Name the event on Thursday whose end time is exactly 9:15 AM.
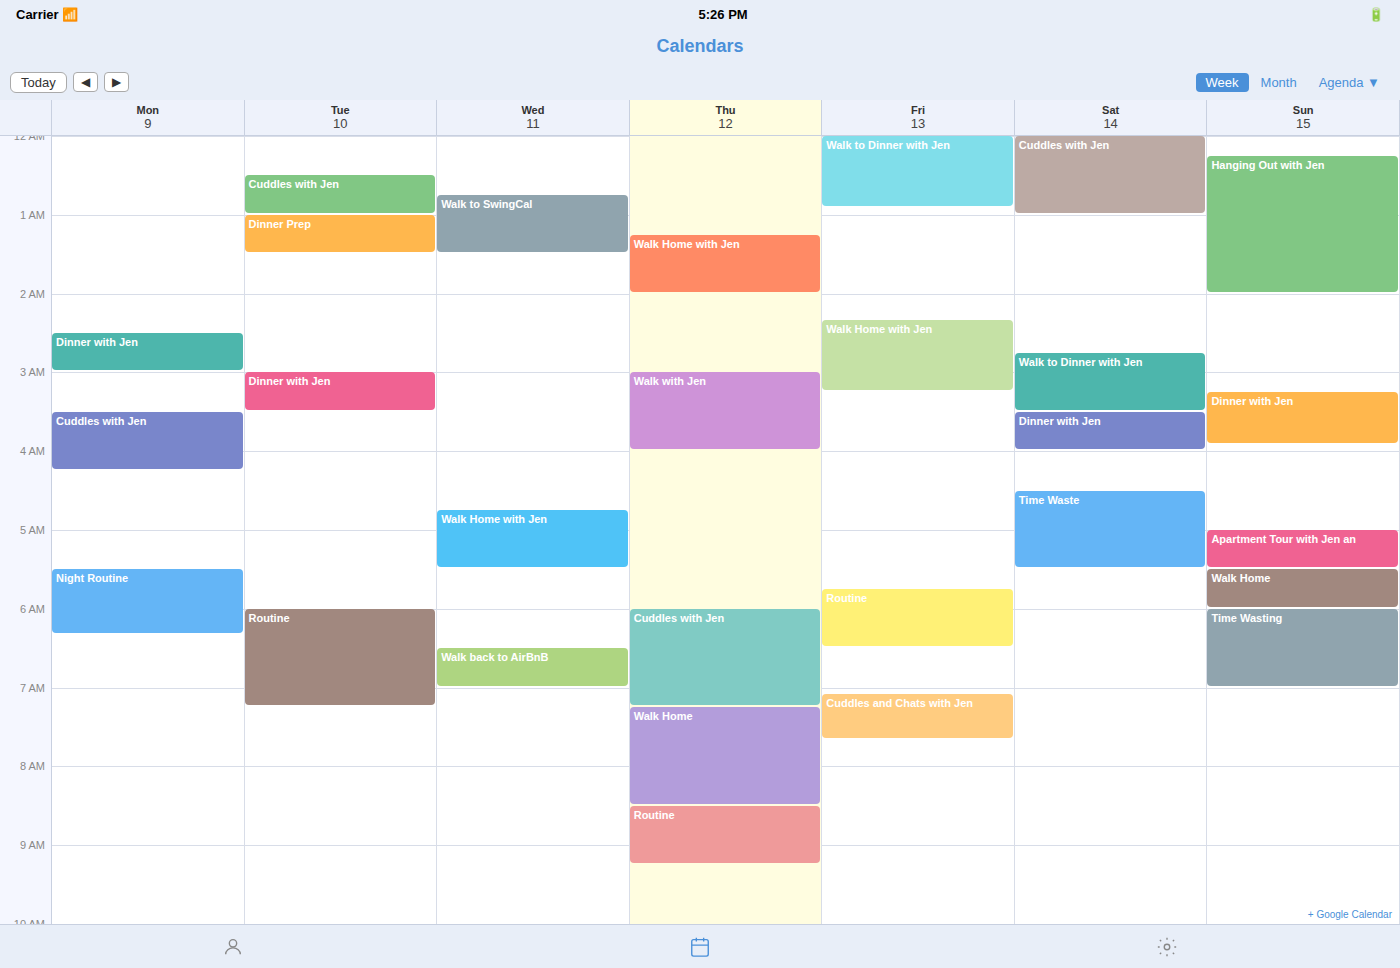
"Routine"